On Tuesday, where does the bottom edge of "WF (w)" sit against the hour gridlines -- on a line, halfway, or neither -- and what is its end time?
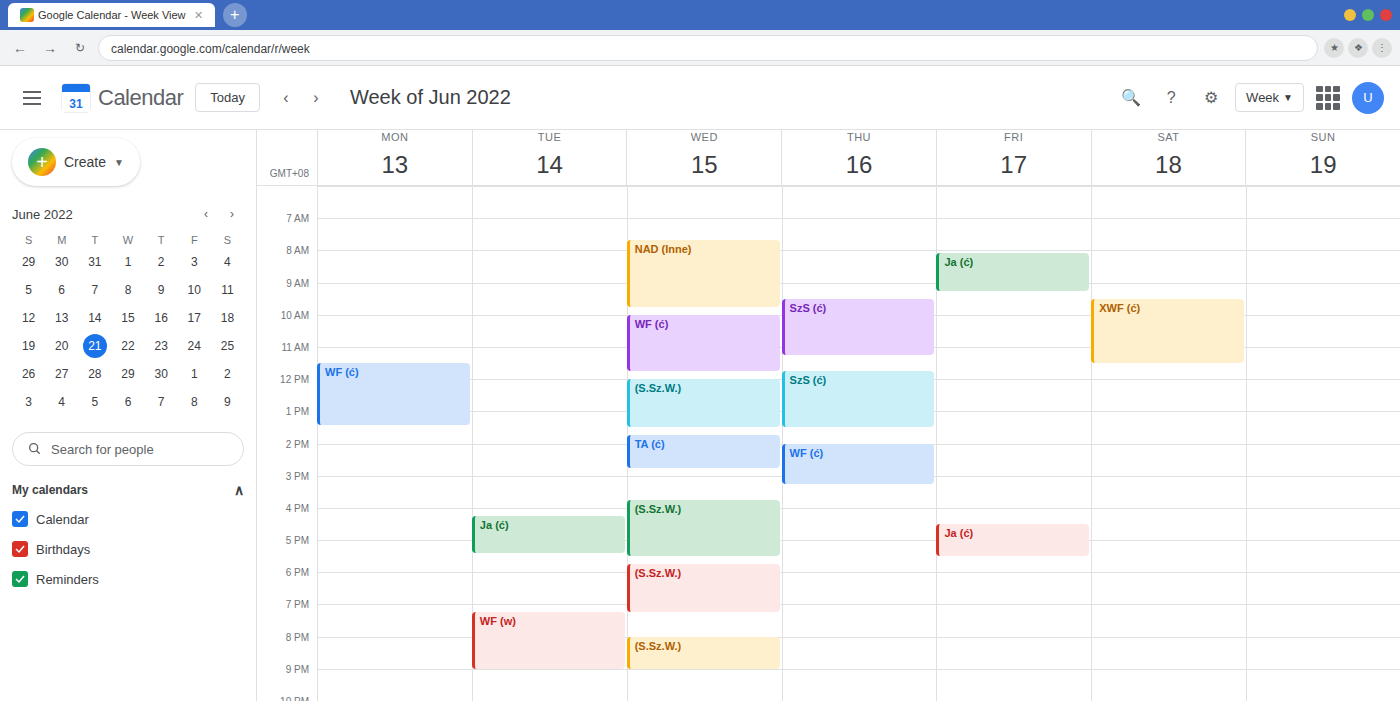
9:00 PM -- exactly on the 9 PM line.